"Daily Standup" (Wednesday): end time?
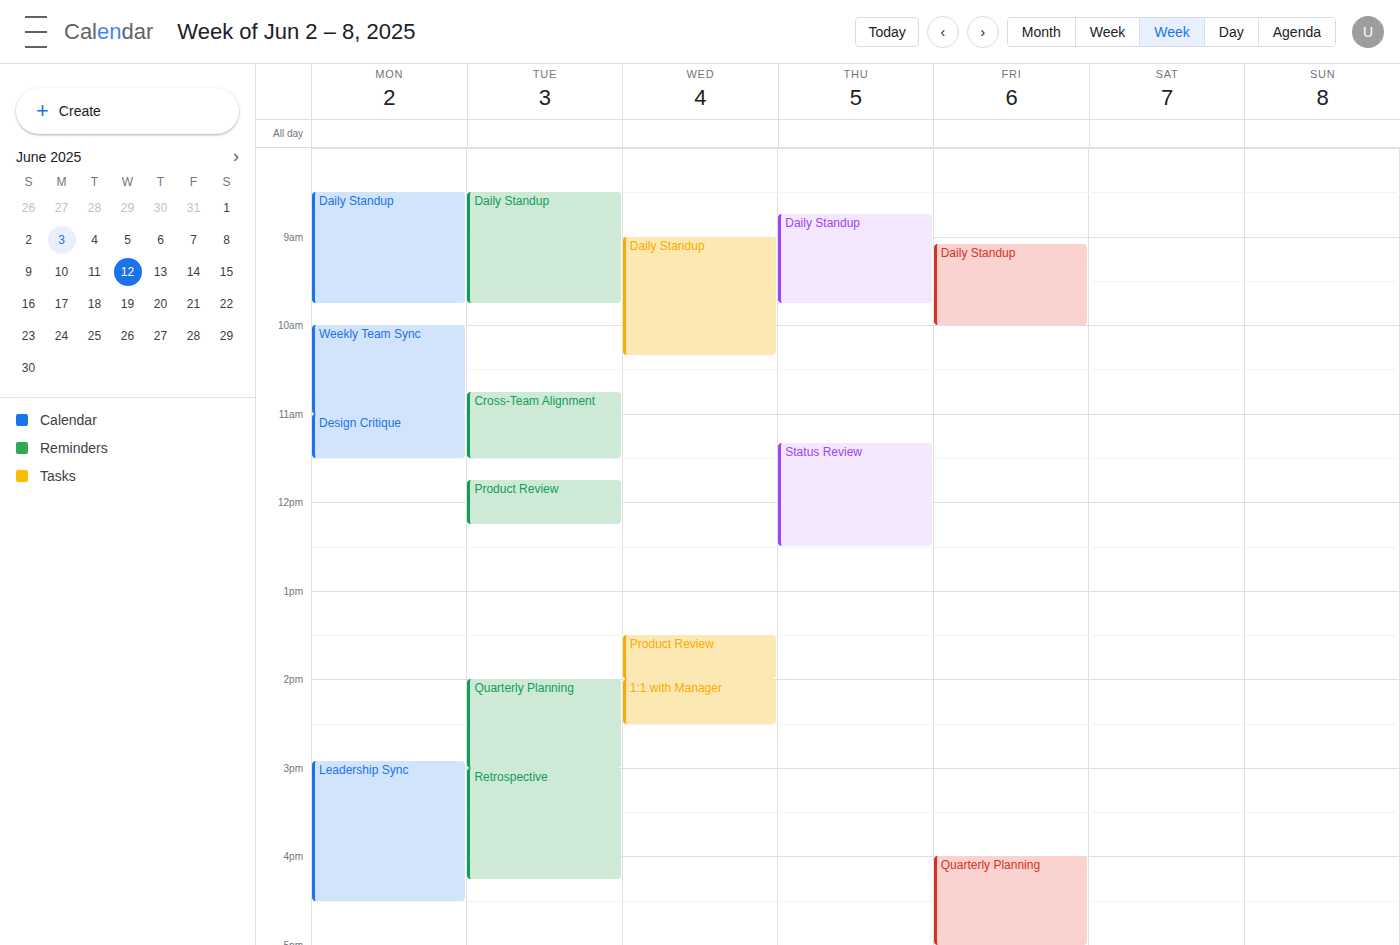
10:20 AM